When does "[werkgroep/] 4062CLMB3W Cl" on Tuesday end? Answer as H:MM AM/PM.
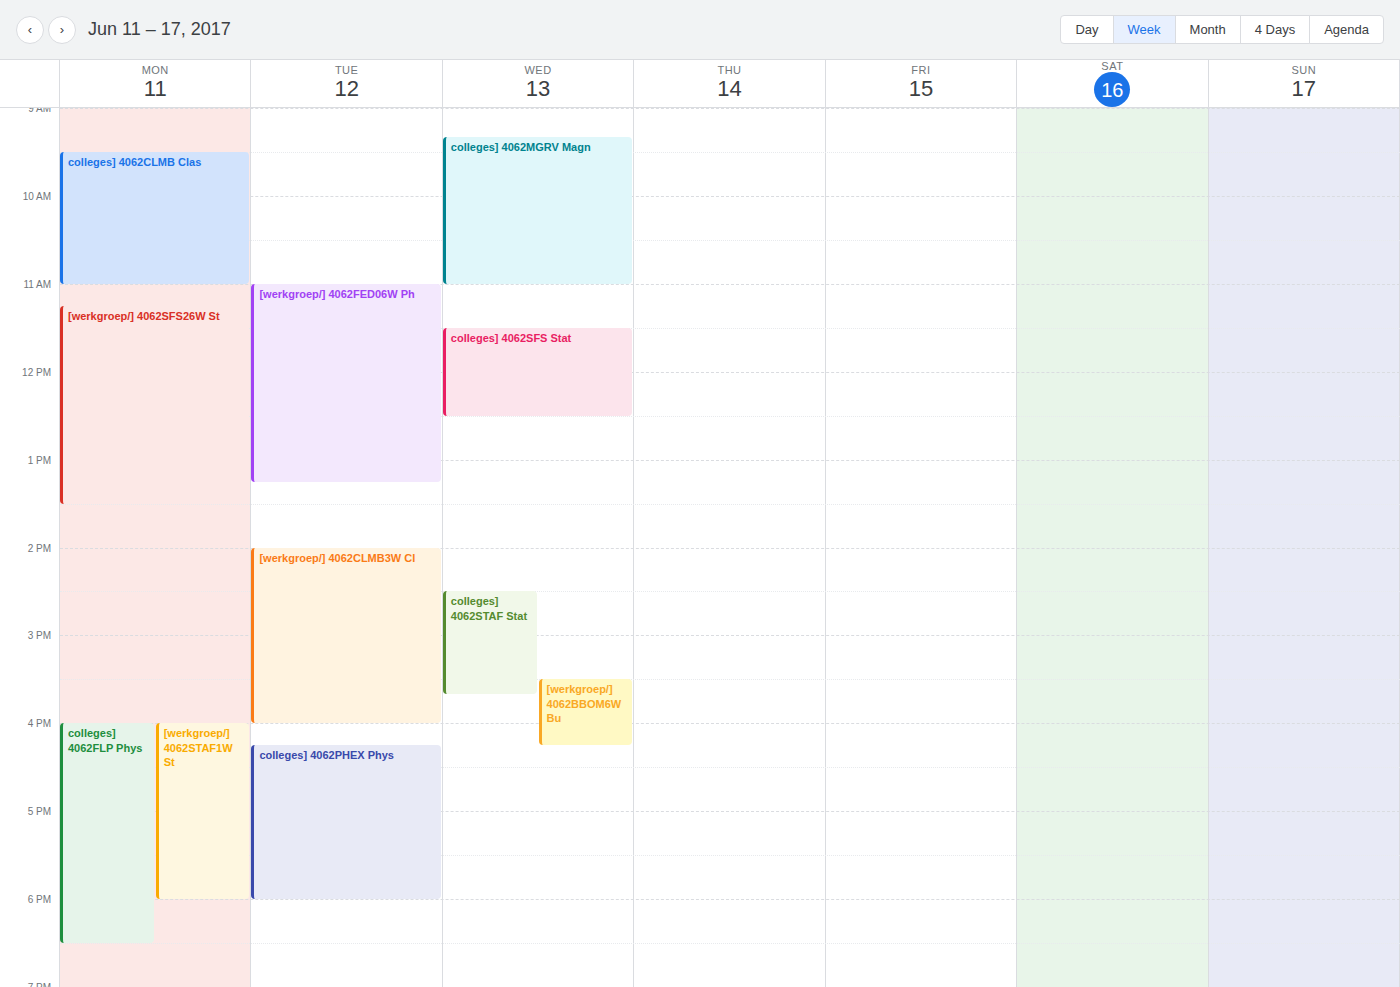
4:00 PM